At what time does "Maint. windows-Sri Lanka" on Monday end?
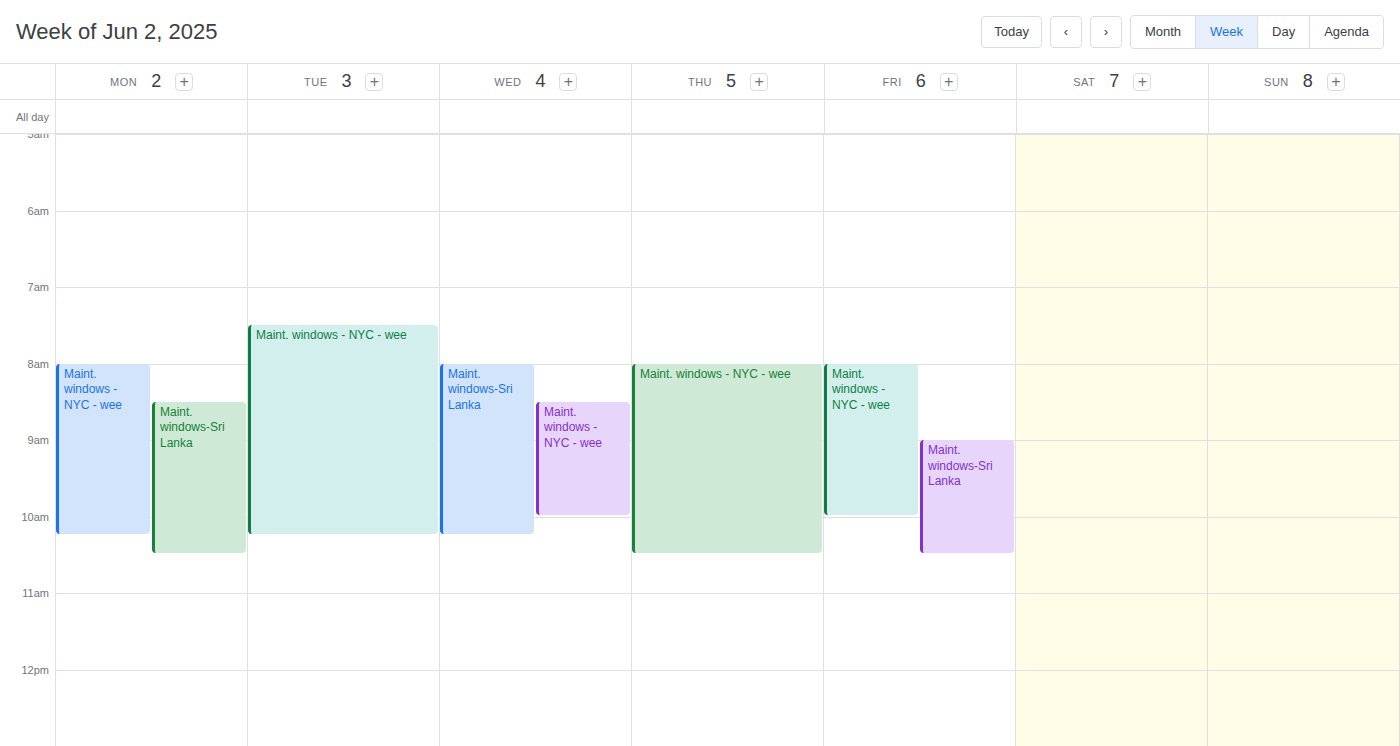
10:30 AM